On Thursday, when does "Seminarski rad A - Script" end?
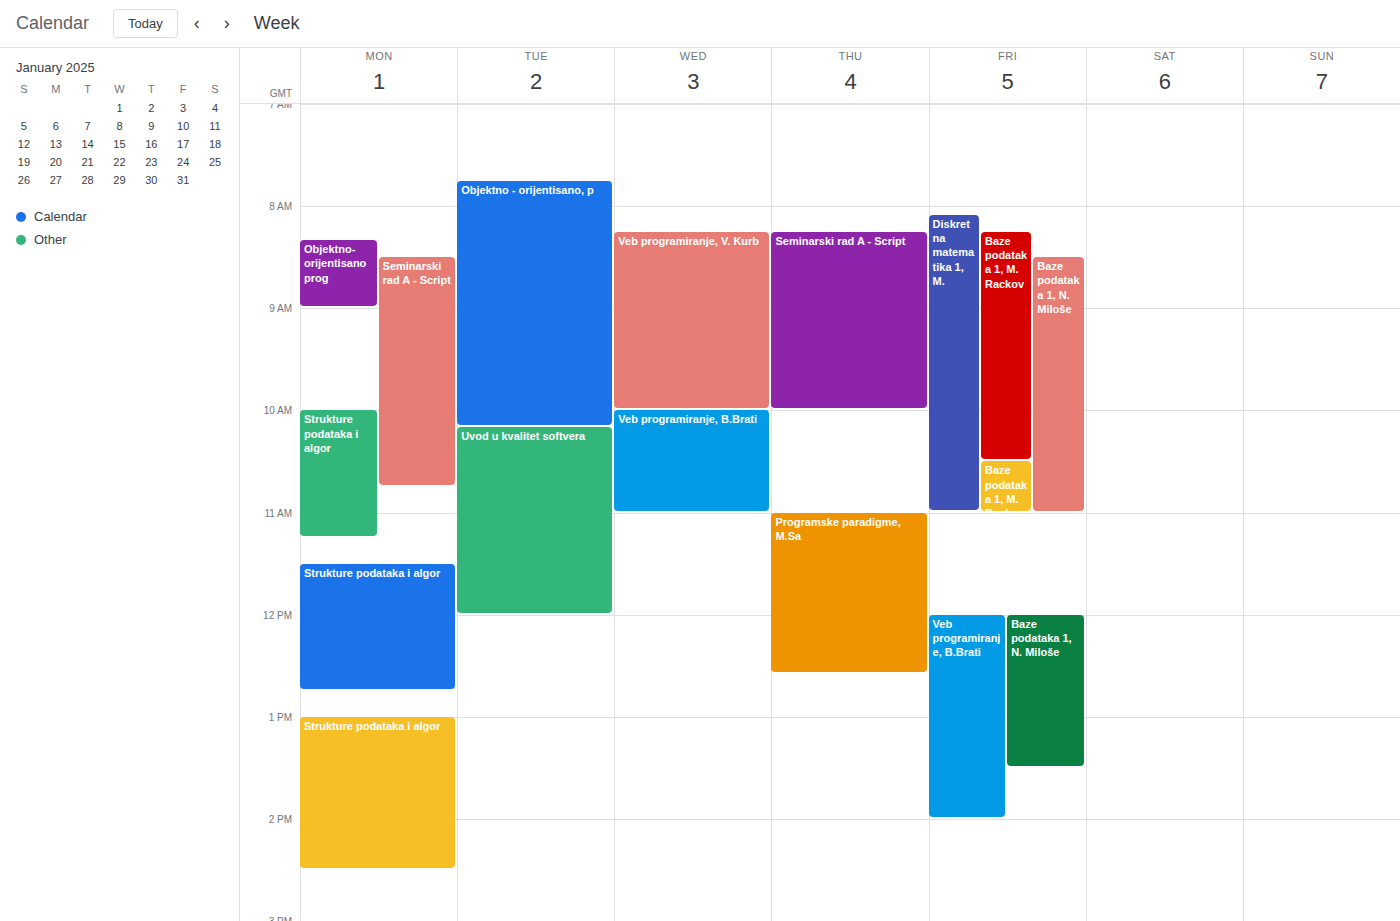
10:00 AM